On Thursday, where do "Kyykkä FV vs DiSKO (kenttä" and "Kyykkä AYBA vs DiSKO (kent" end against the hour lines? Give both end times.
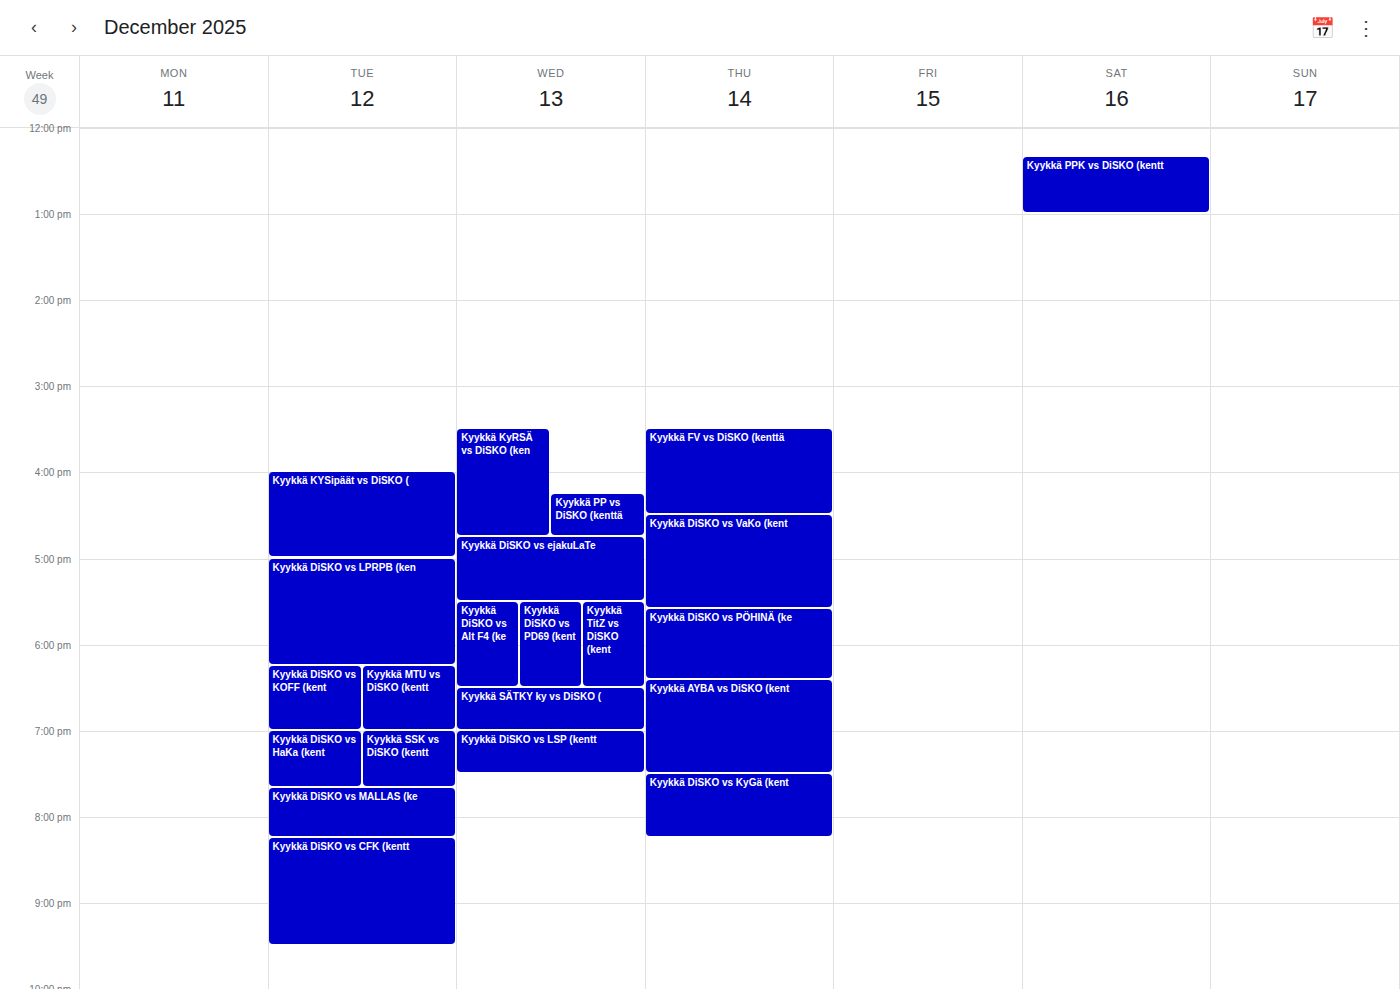
"Kyykkä FV vs DiSKO (kenttä": 4:30 PM, halfway between the 4 PM and 5 PM lines. "Kyykkä AYBA vs DiSKO (kent": 7:30 PM, halfway between the 7 PM and 8 PM lines.